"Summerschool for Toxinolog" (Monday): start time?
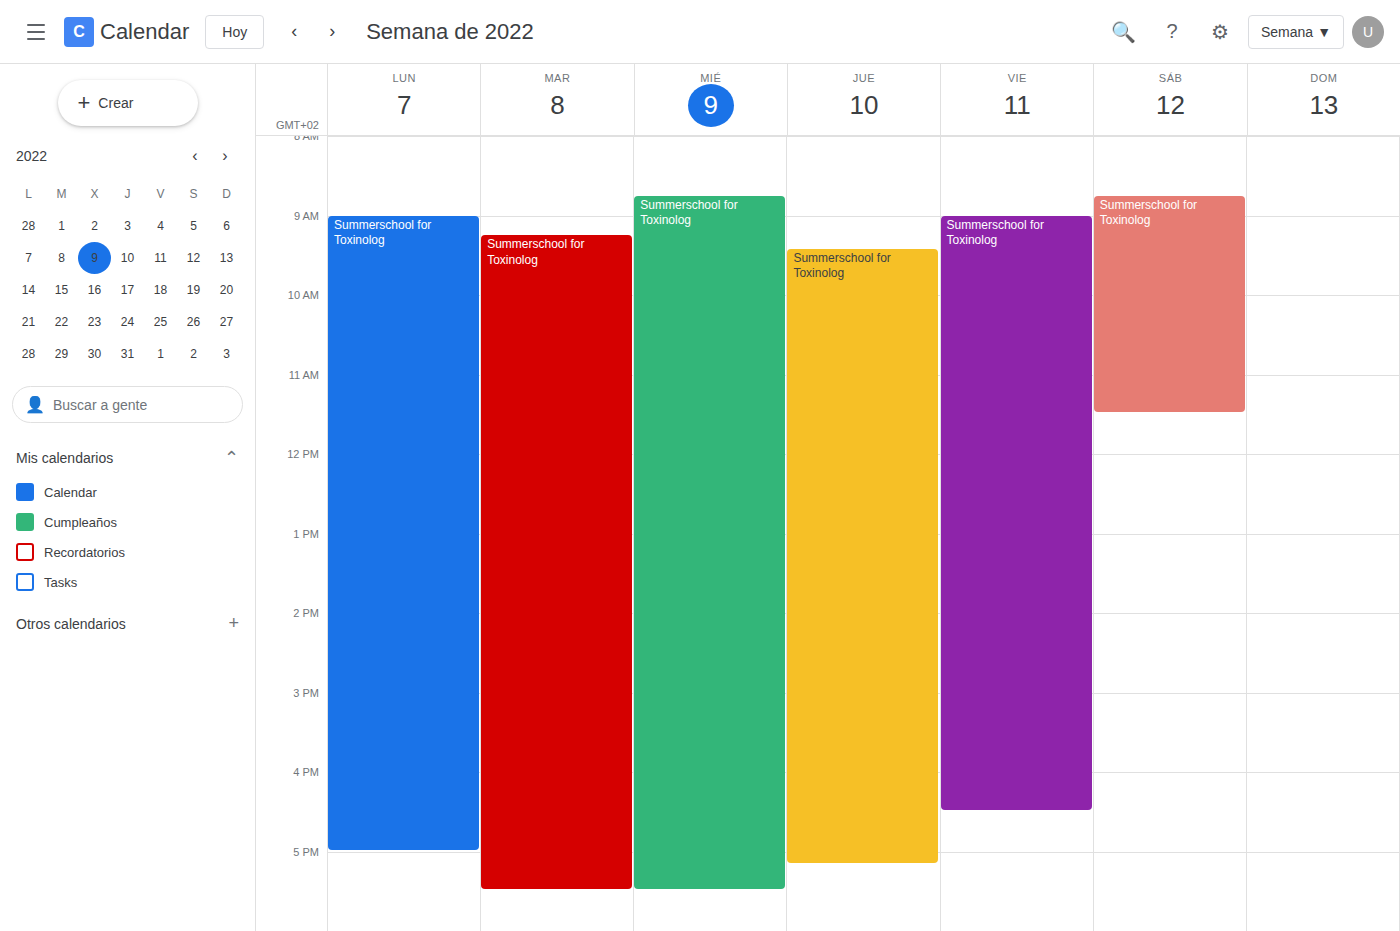
9:00 AM